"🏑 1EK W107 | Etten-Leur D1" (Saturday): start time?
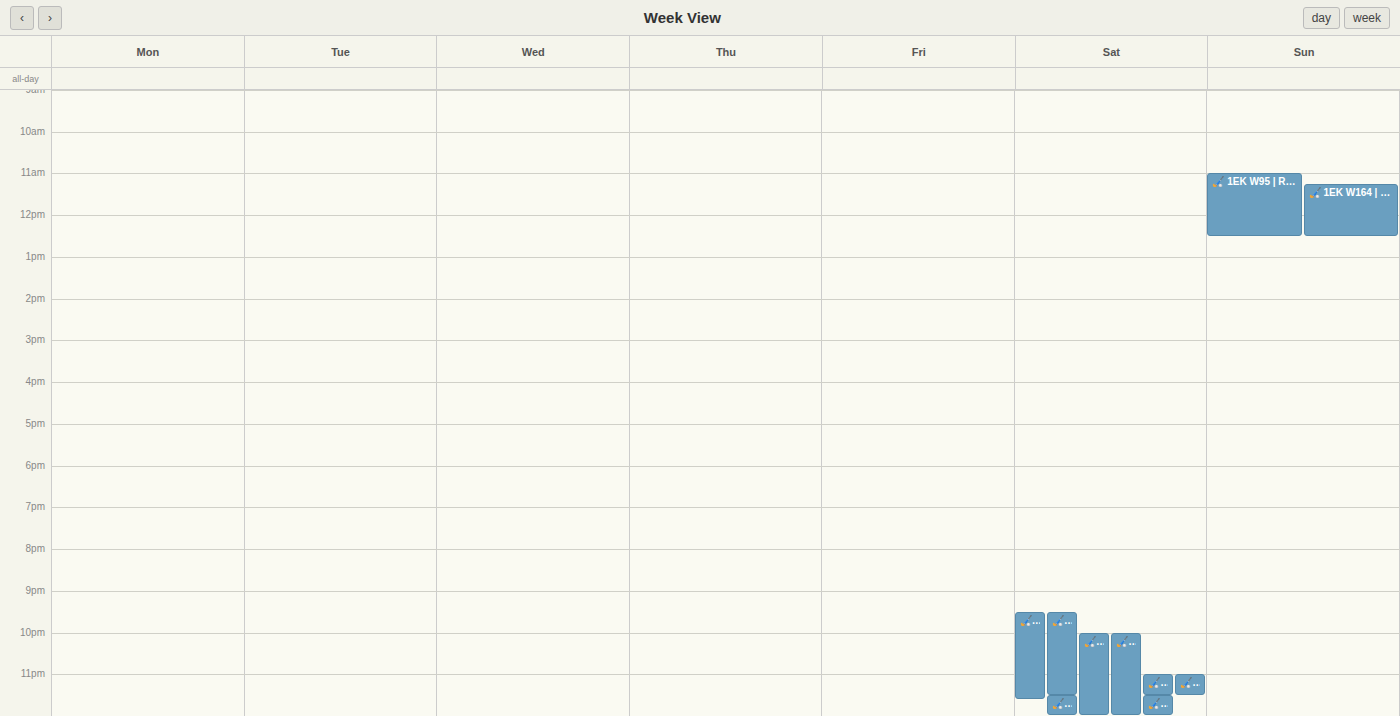
9:30 PM